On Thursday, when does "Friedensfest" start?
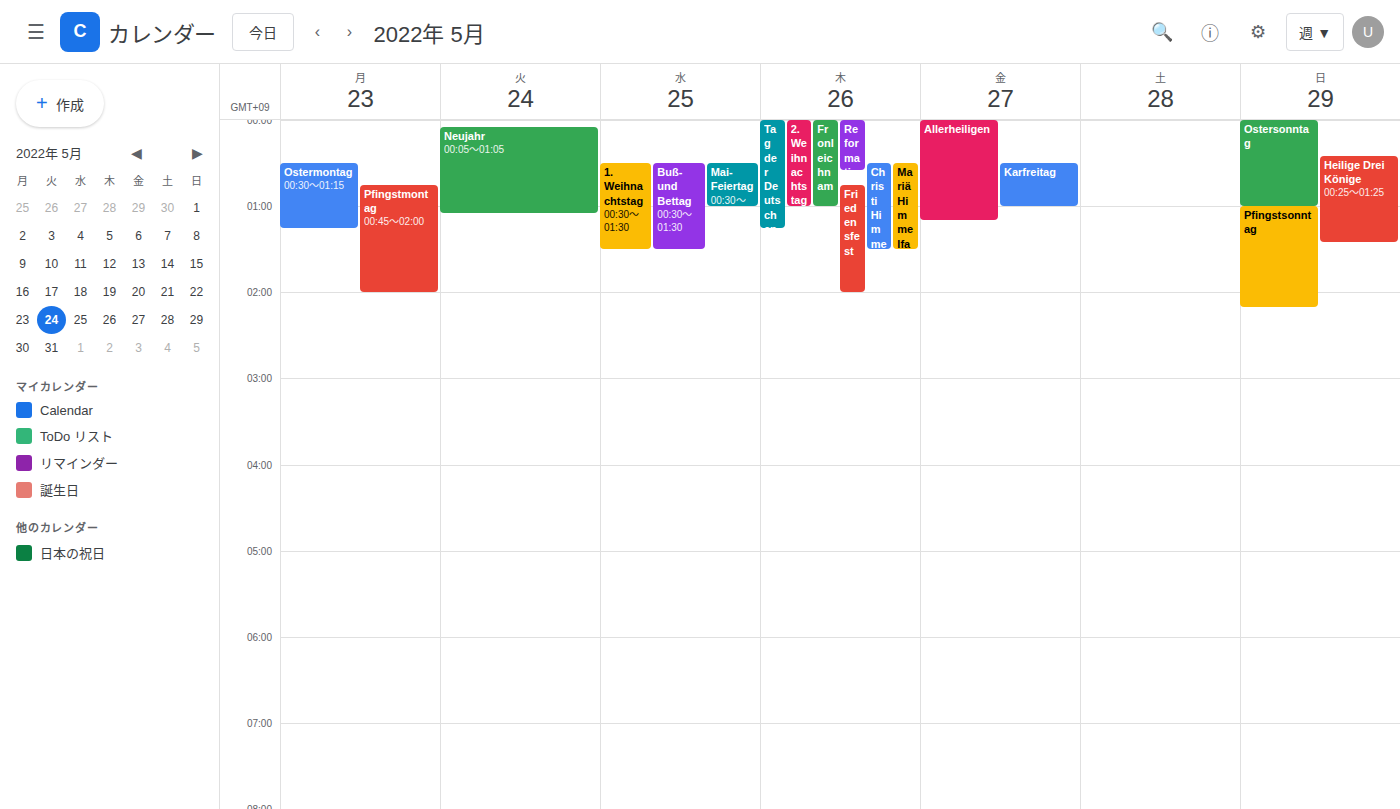
12:45 AM